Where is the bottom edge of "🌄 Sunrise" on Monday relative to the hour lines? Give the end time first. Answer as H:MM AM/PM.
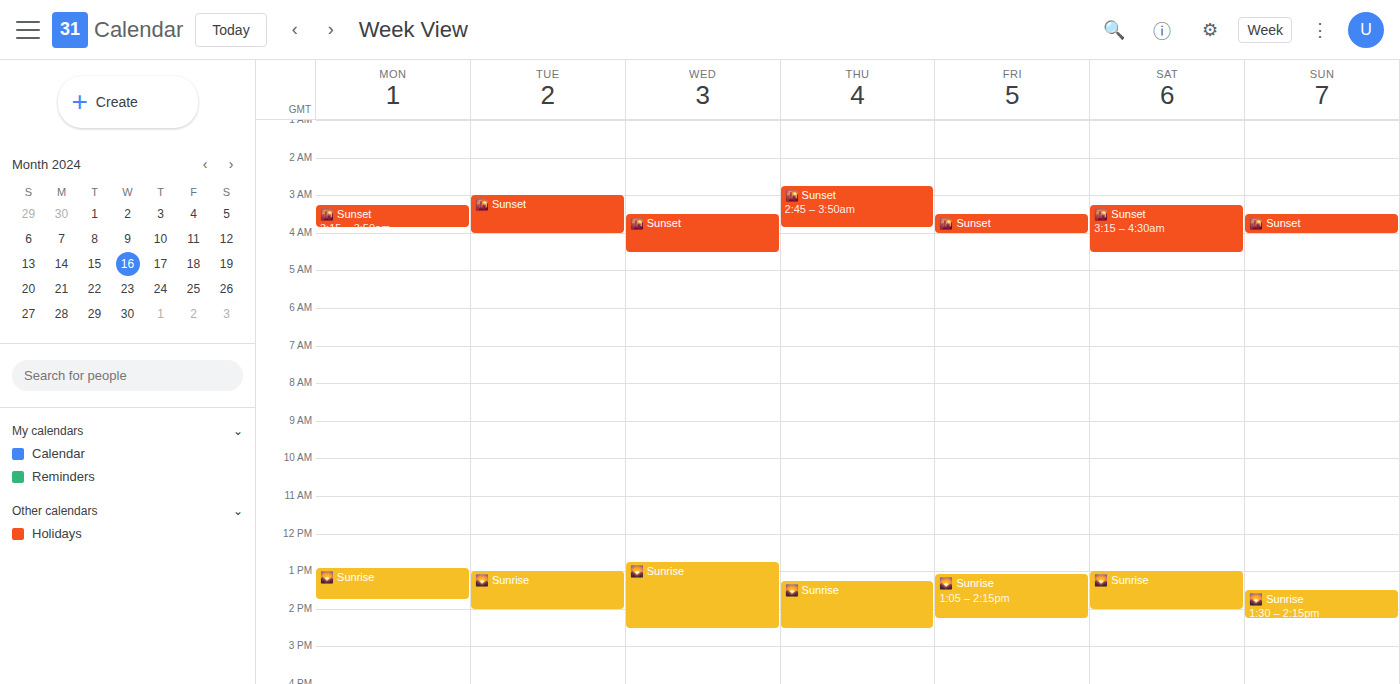
1:45 PM -- neither: three quarters of the way from the 1 PM line to the 2 PM line.